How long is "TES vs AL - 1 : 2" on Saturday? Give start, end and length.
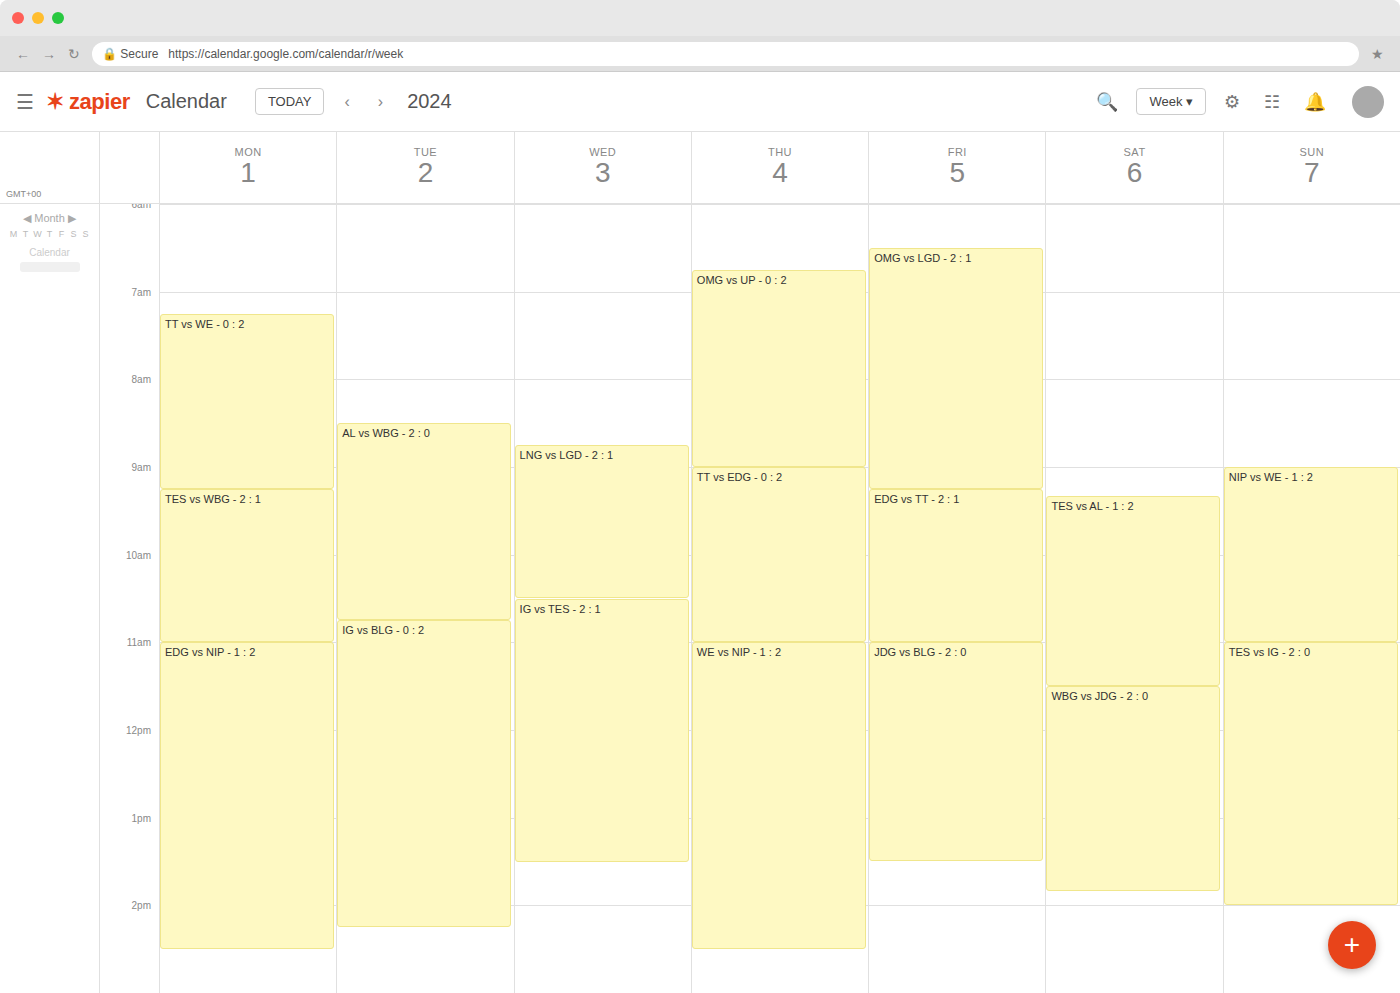
9:20 AM to 11:30 AM, 2 hours 10 minutes